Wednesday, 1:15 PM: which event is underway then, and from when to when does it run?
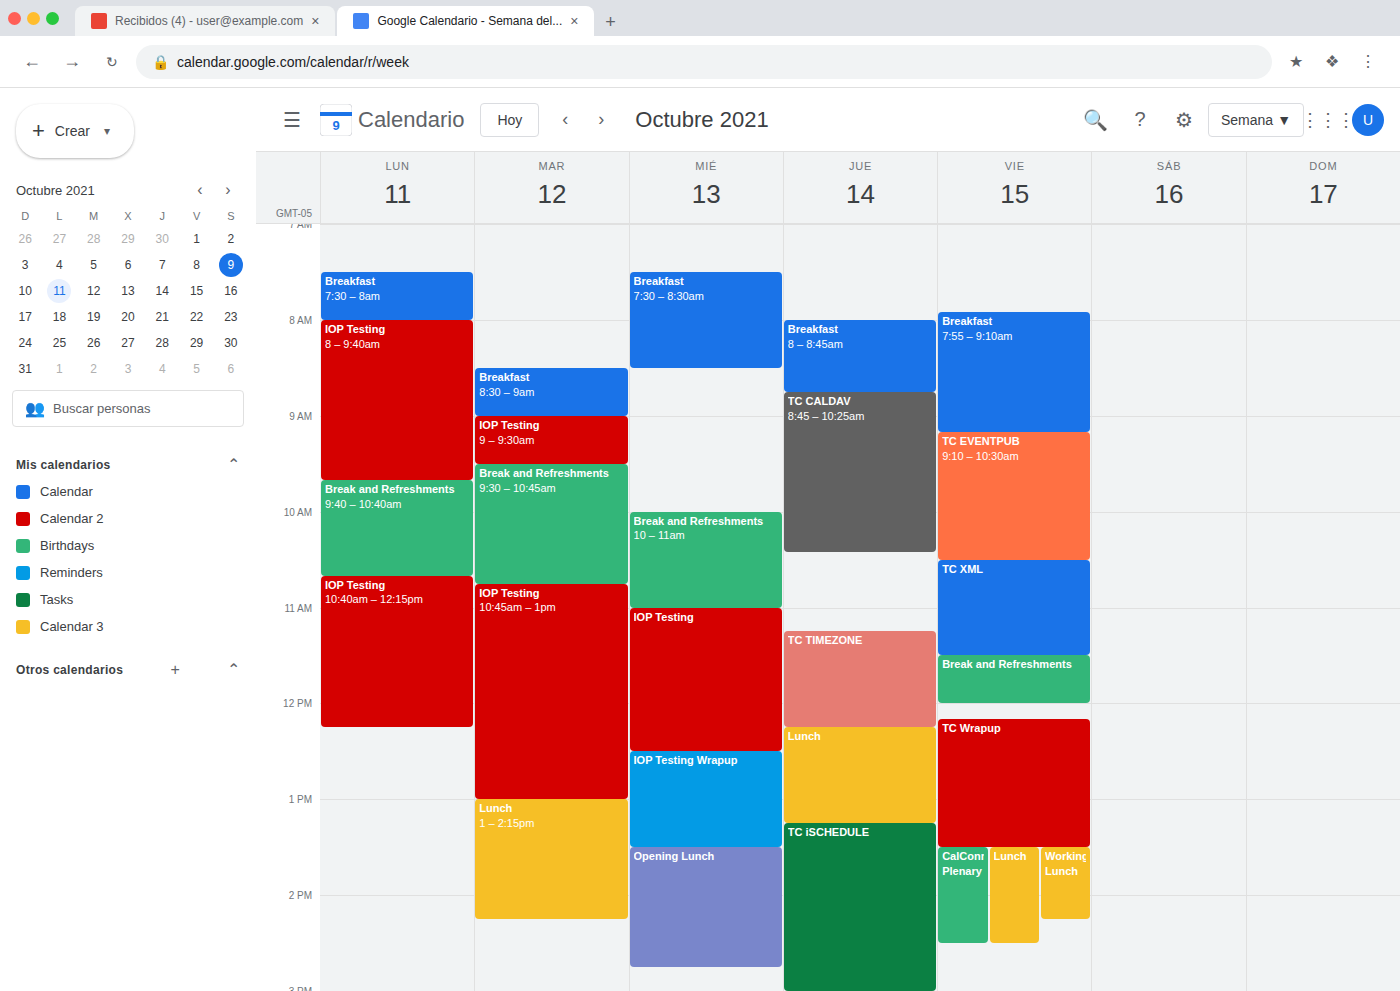
"IOP Testing Wrapup", 12:30 PM to 1:30 PM